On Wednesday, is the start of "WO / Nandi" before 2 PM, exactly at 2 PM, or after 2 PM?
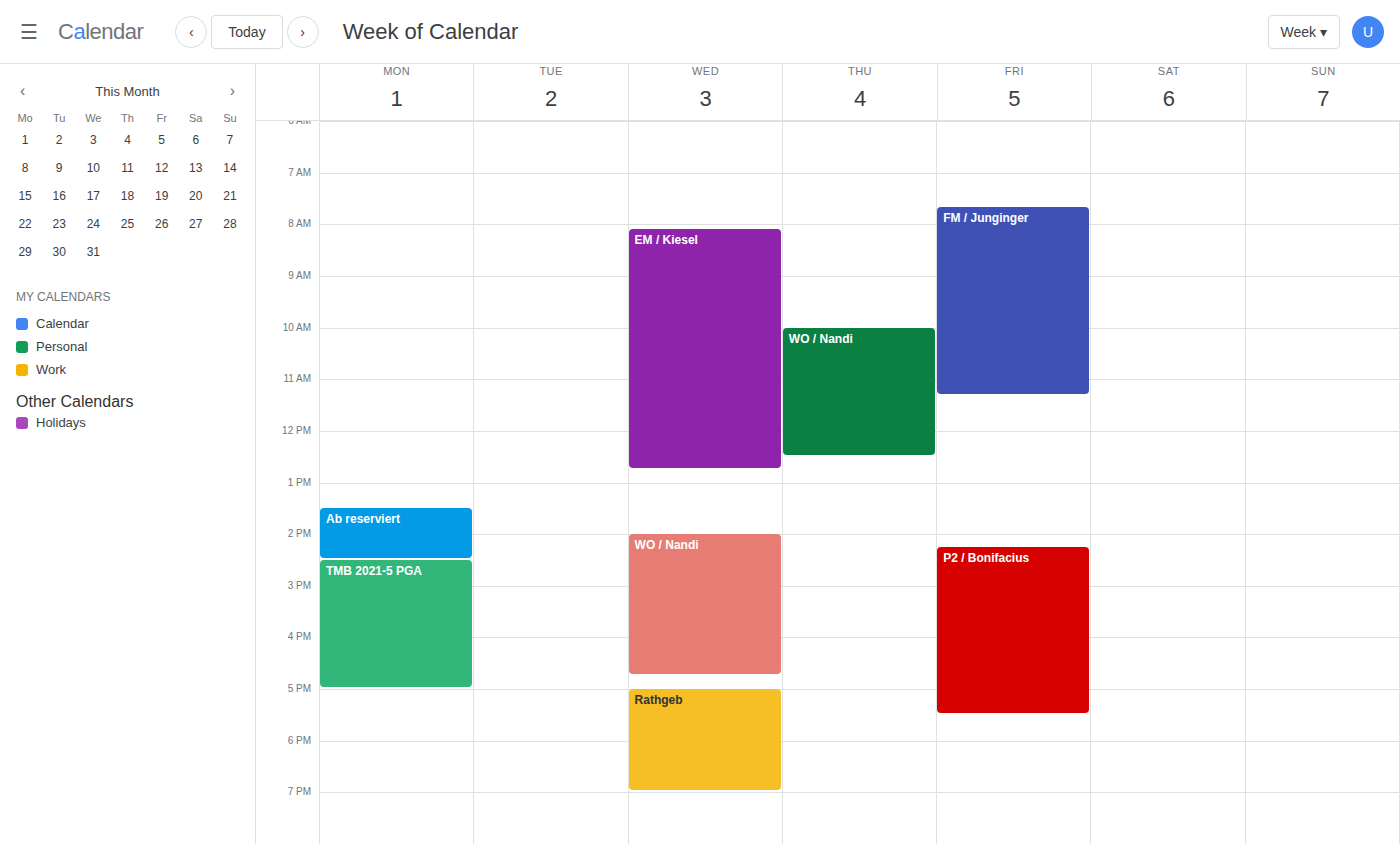
2:00 PM -- exactly at 2 PM, on the 2 PM line.